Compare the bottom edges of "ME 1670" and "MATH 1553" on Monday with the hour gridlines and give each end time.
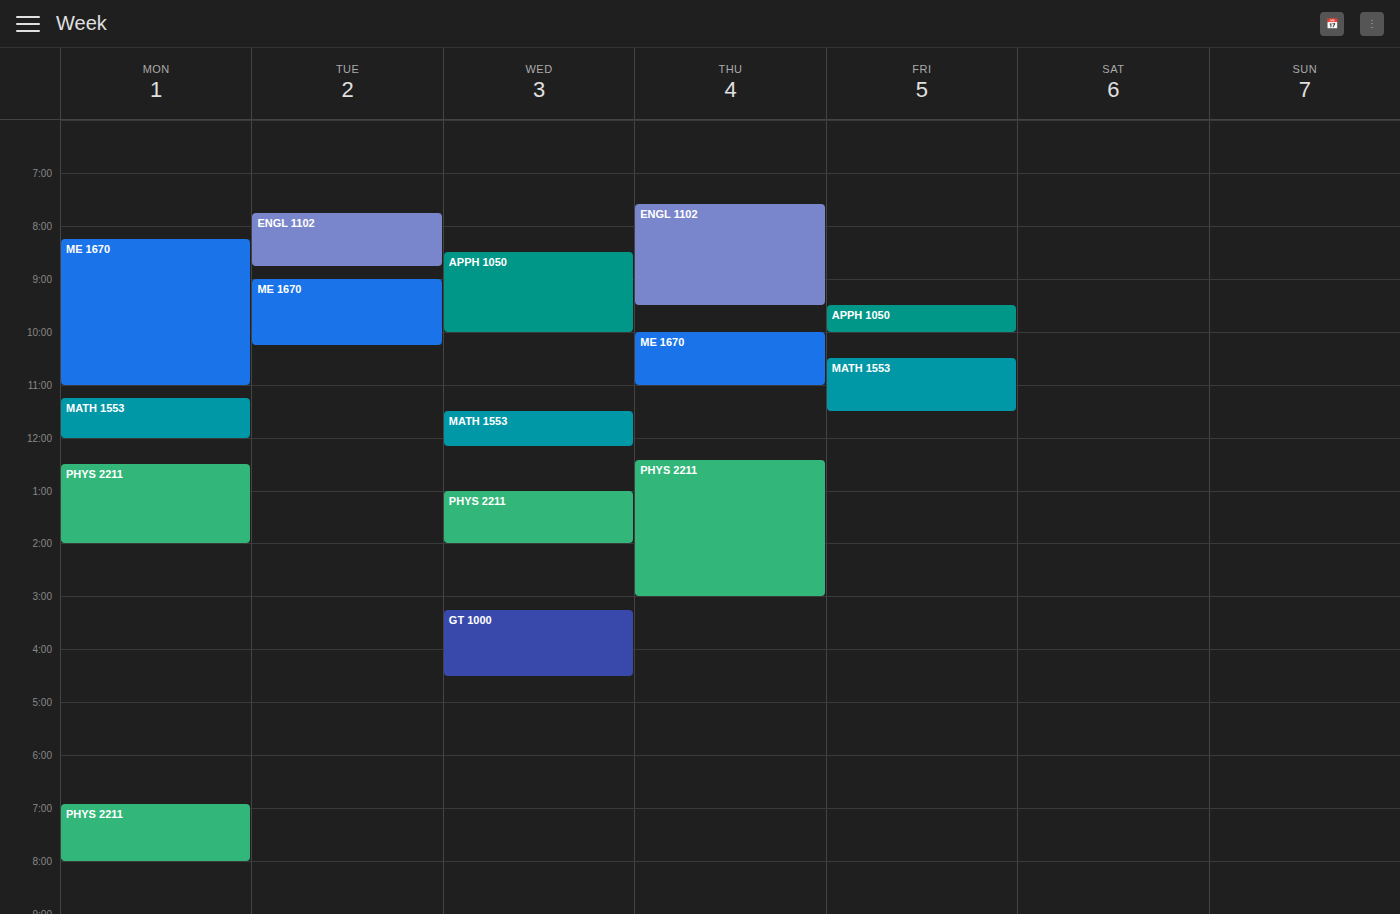
"ME 1670": 11:00 AM, exactly on the 11 AM line. "MATH 1553": 12:00 PM, exactly on the 12 PM line.